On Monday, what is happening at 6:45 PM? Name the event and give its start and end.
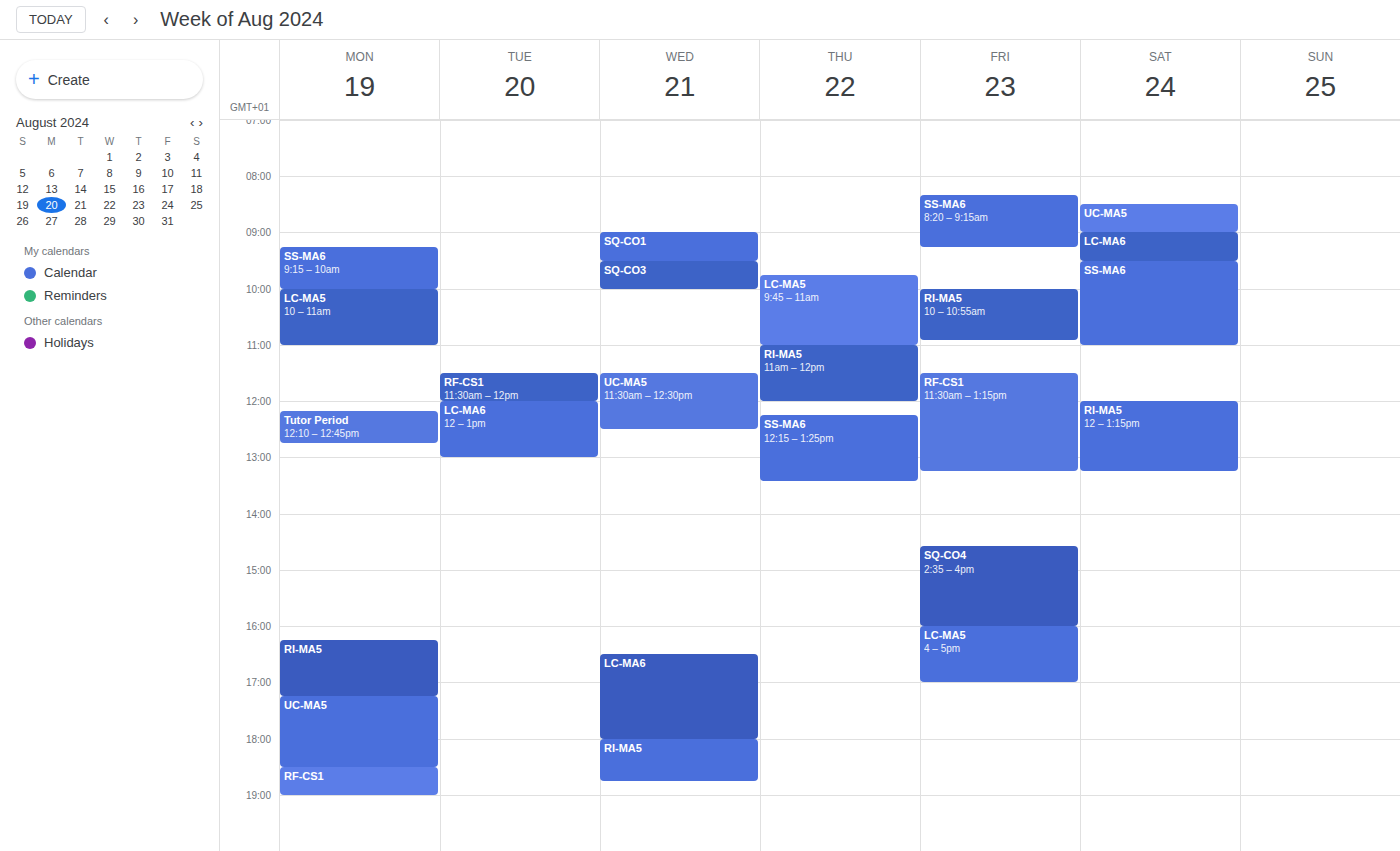
"RF-CS1", 6:30 PM to 7:00 PM